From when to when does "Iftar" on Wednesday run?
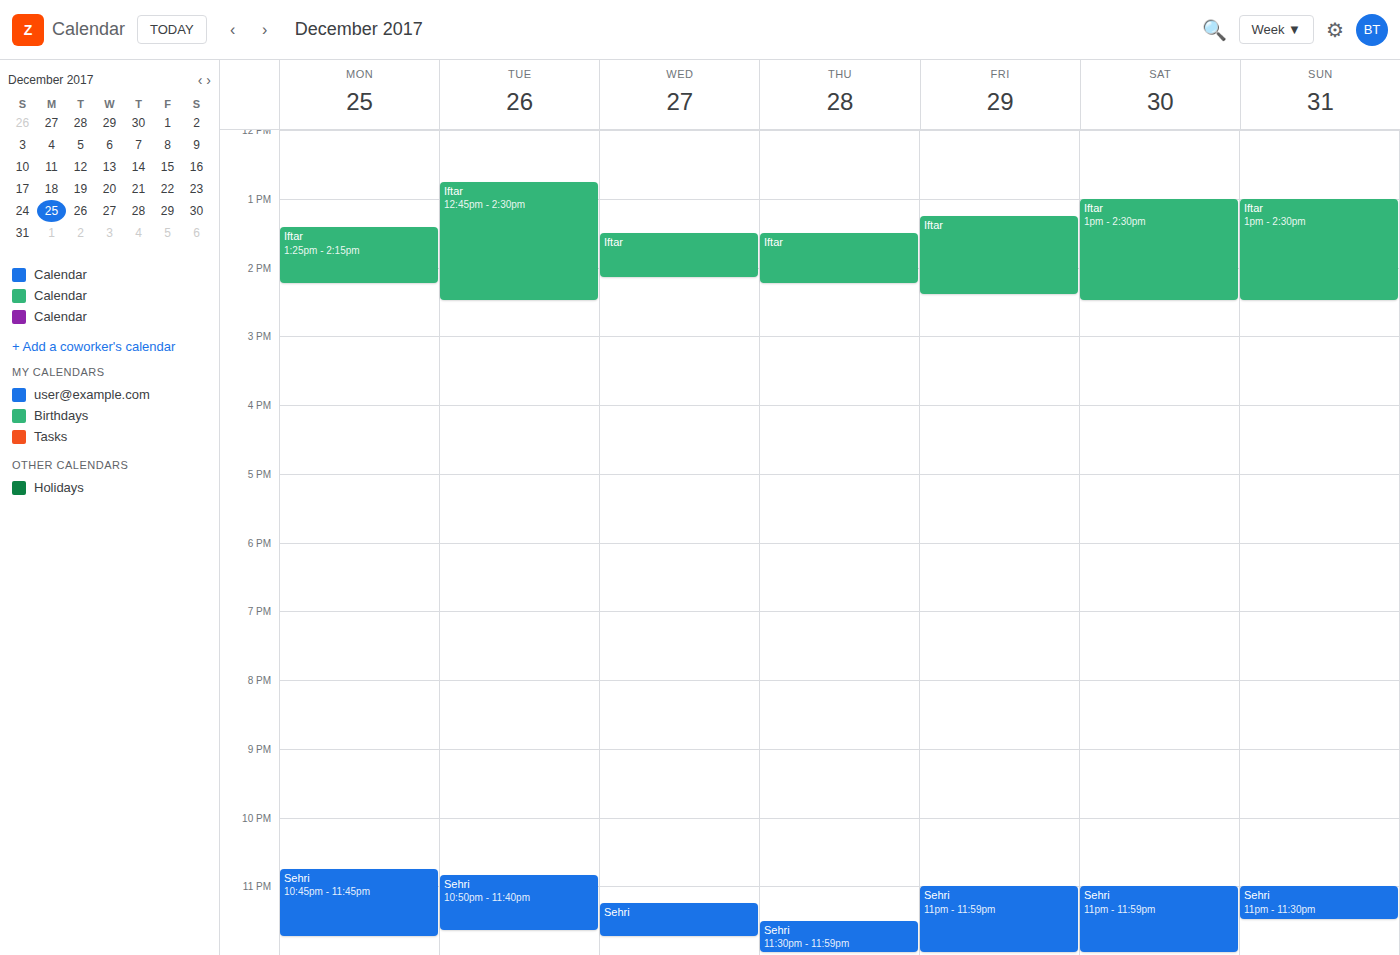
1:30 PM to 2:10 PM